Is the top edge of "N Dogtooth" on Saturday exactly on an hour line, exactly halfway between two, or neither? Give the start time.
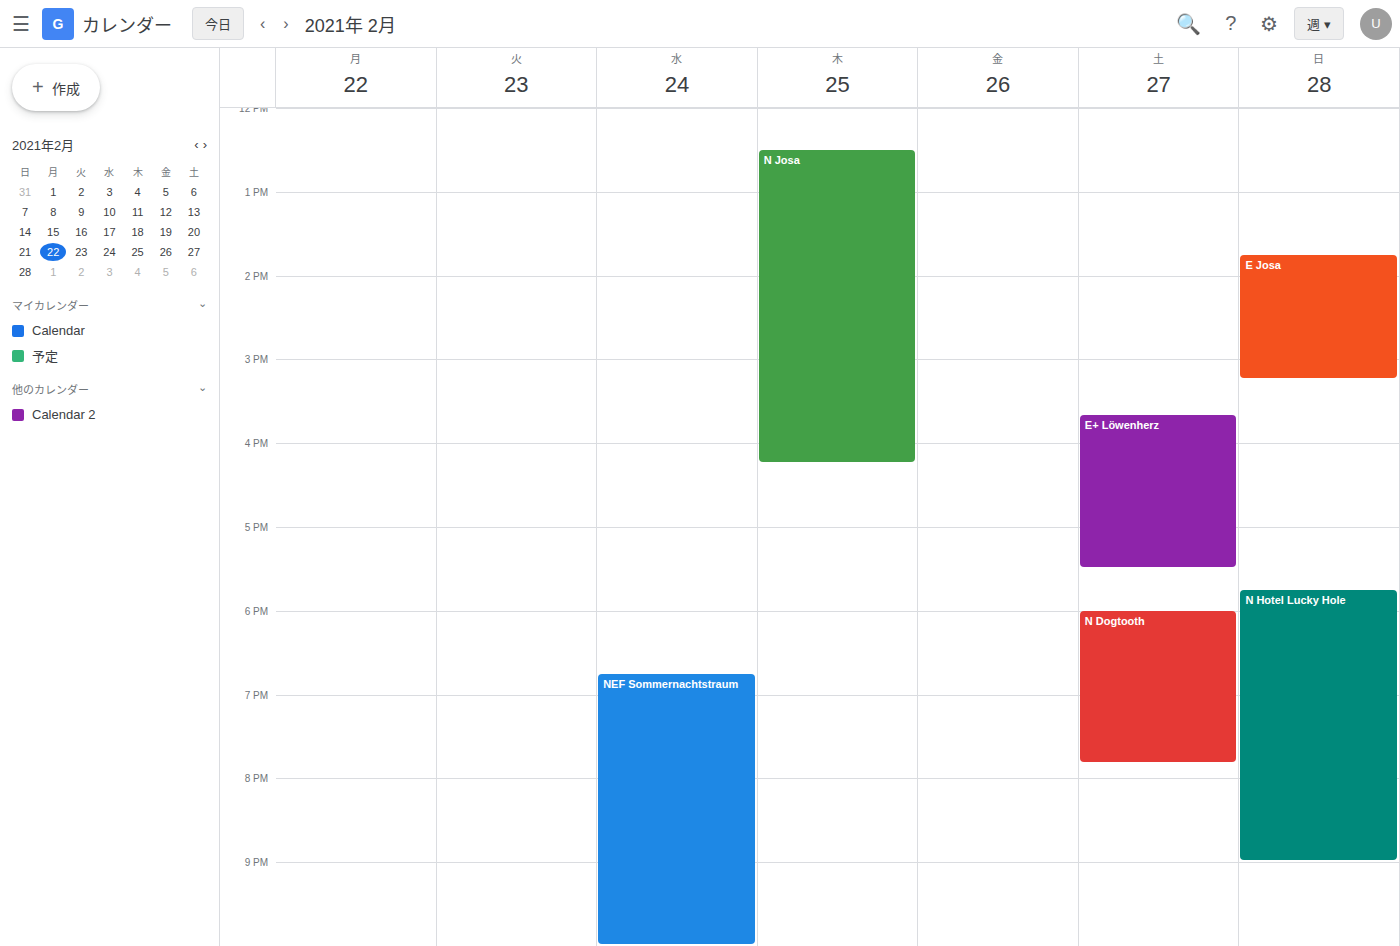
6:00 PM -- exactly on the 6 PM line.